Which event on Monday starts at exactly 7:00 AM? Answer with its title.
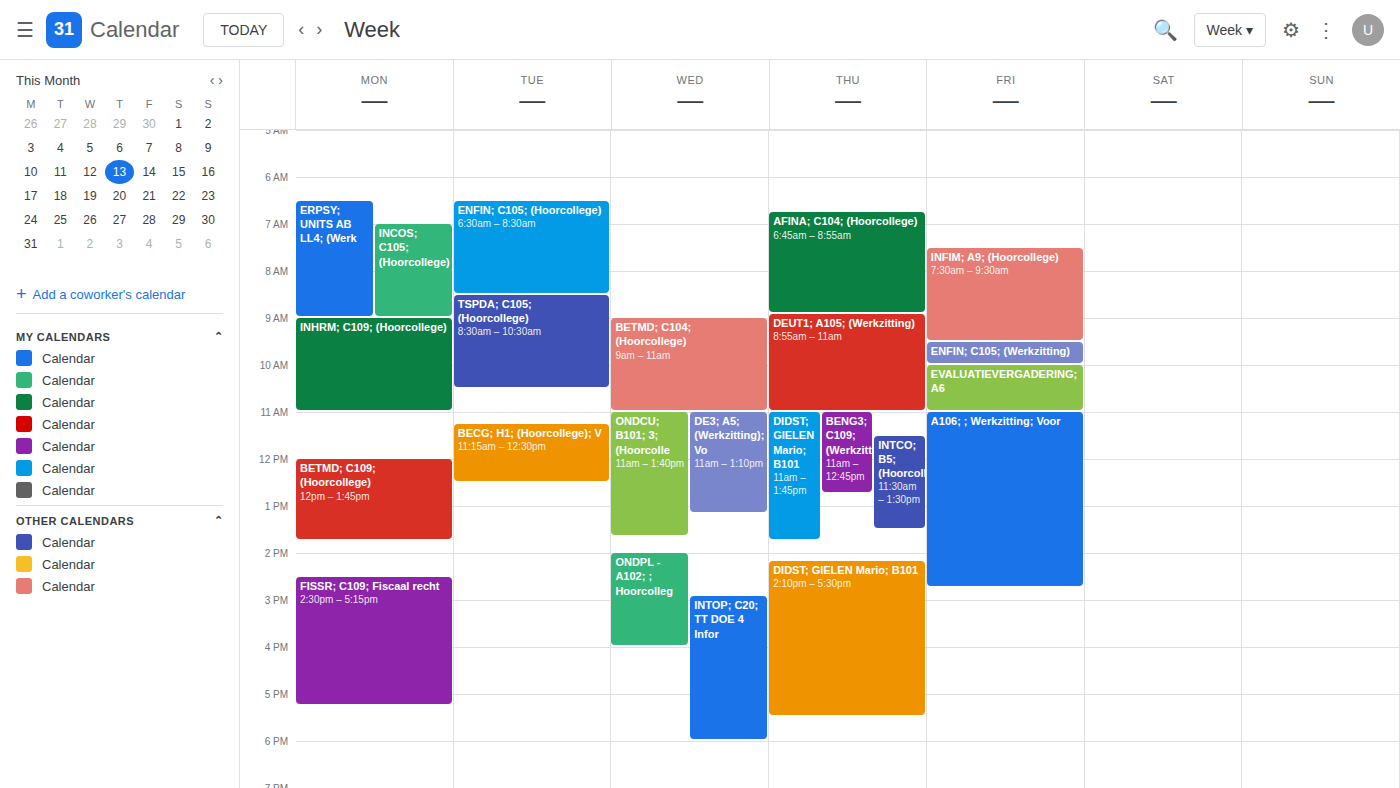
"INCOS; C105; (Hoorcollege)"